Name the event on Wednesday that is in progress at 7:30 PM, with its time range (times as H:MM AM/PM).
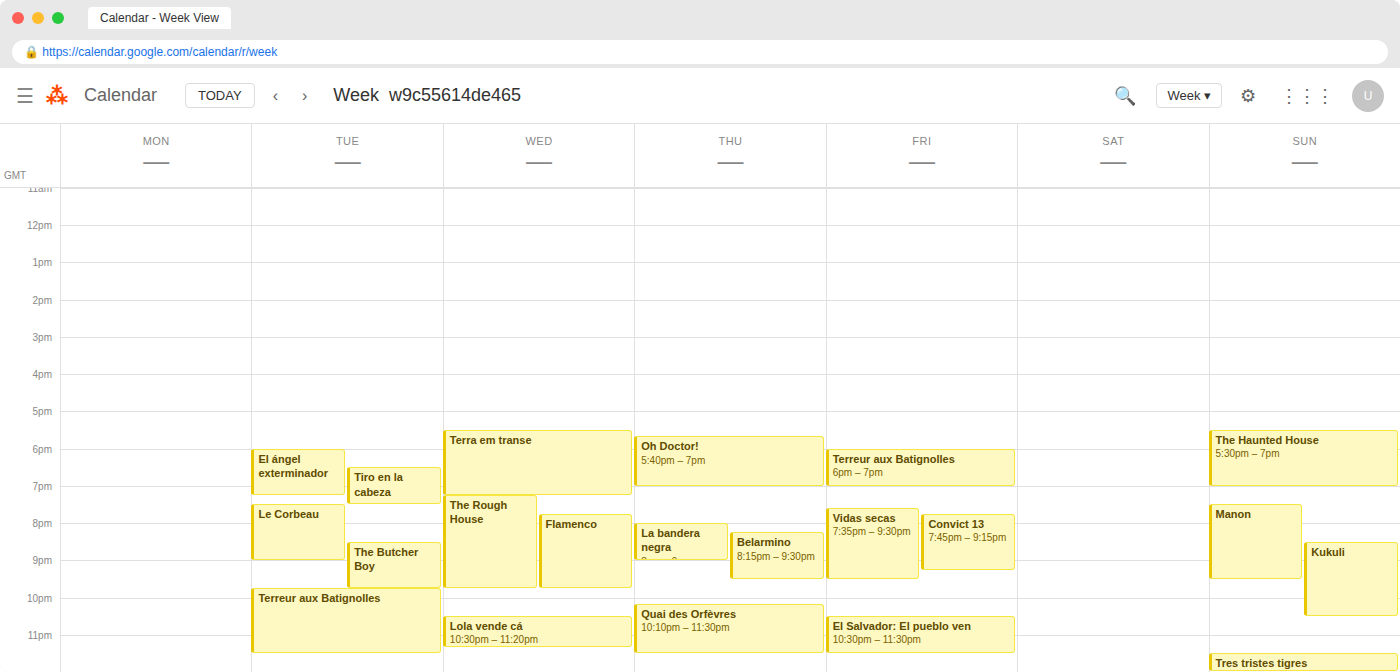
"The Rough House", 7:15 PM to 9:45 PM